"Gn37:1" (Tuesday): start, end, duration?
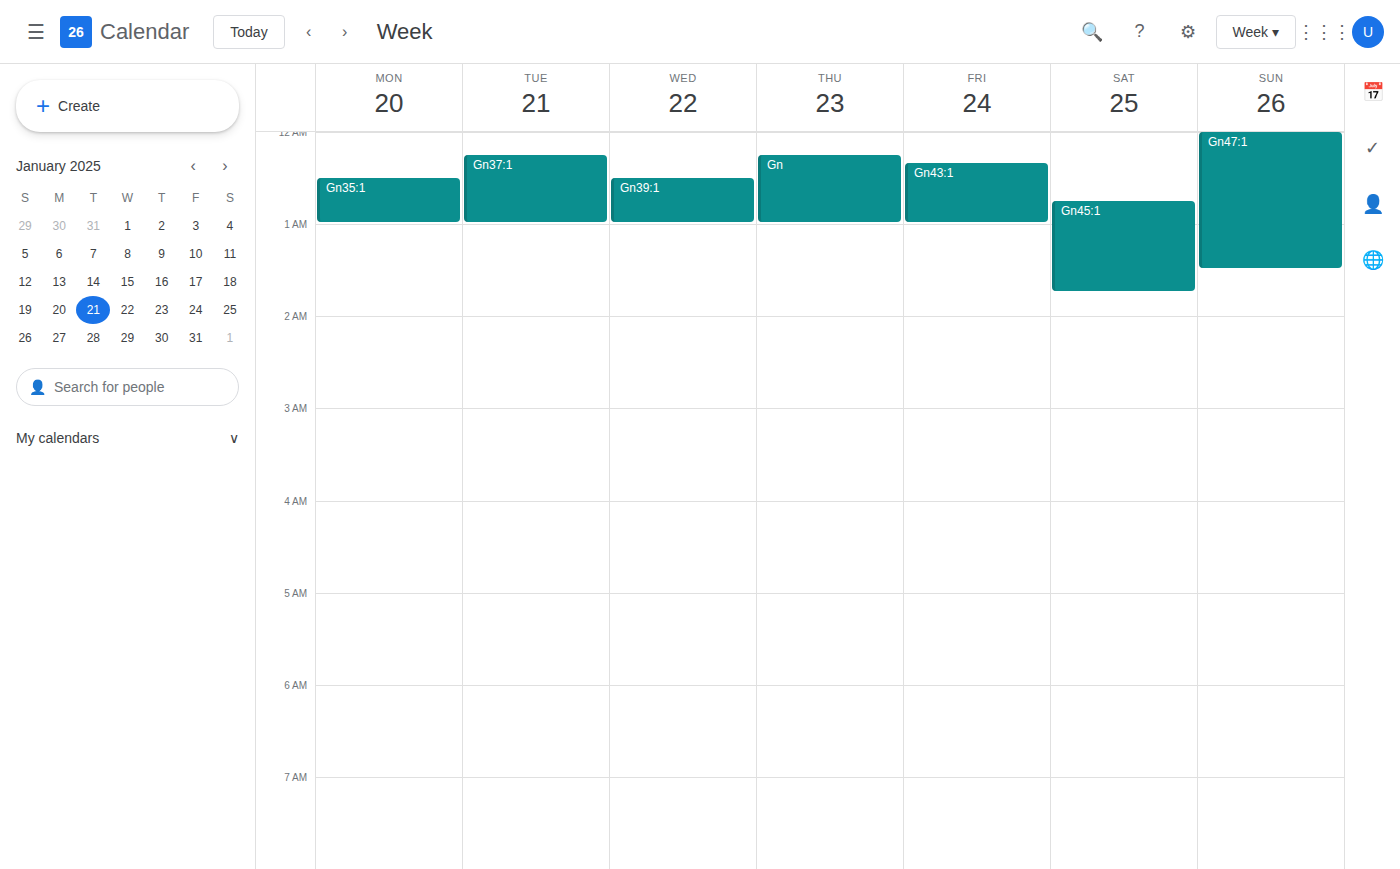
12:15 AM to 1:00 AM, 45 minutes